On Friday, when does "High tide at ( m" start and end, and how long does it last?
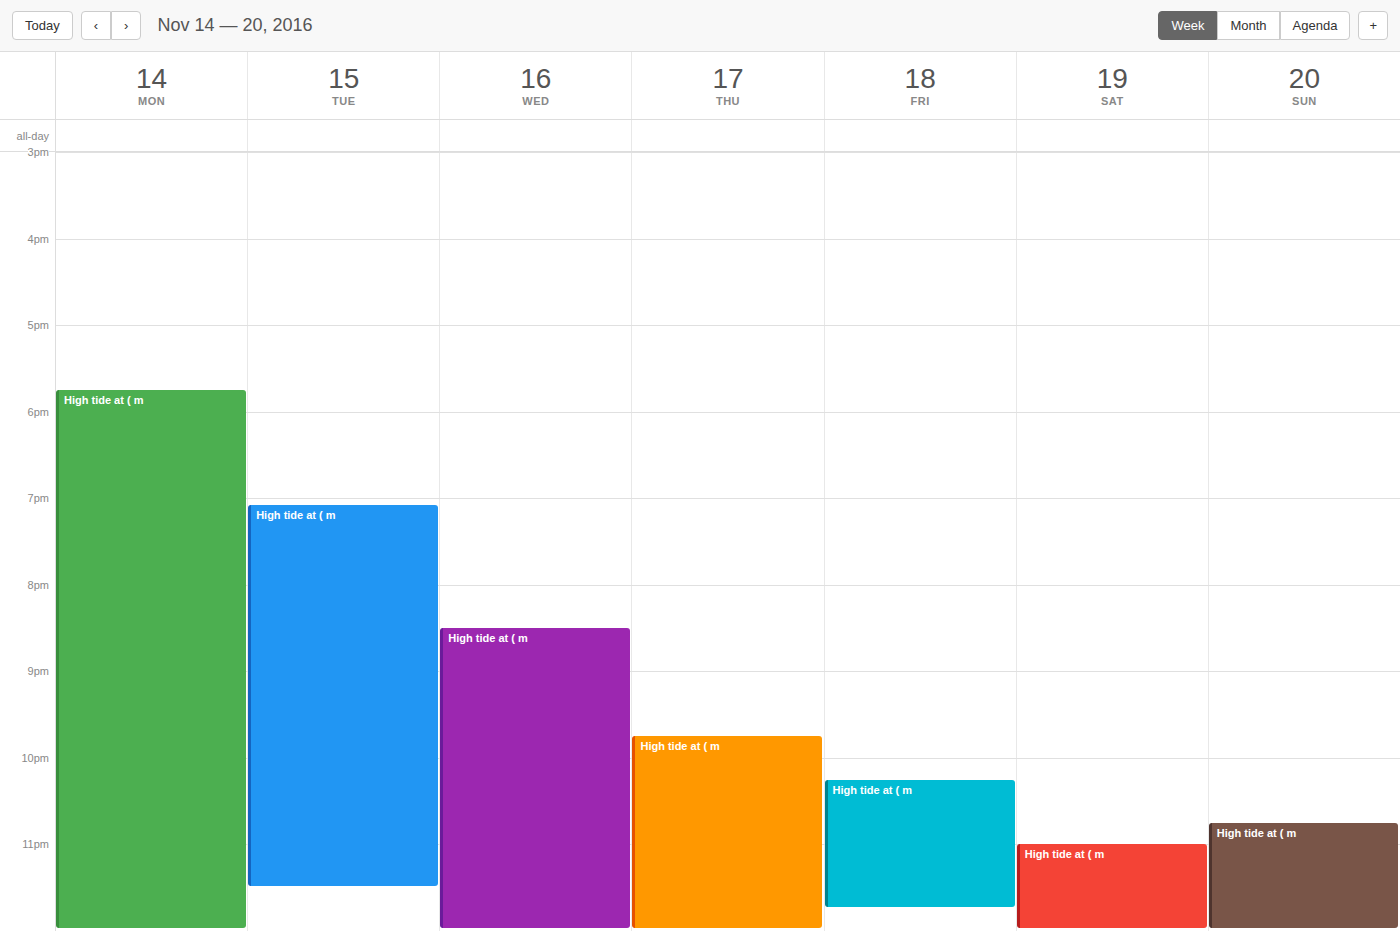
10:15 PM to 11:45 PM, 1 hour 30 minutes